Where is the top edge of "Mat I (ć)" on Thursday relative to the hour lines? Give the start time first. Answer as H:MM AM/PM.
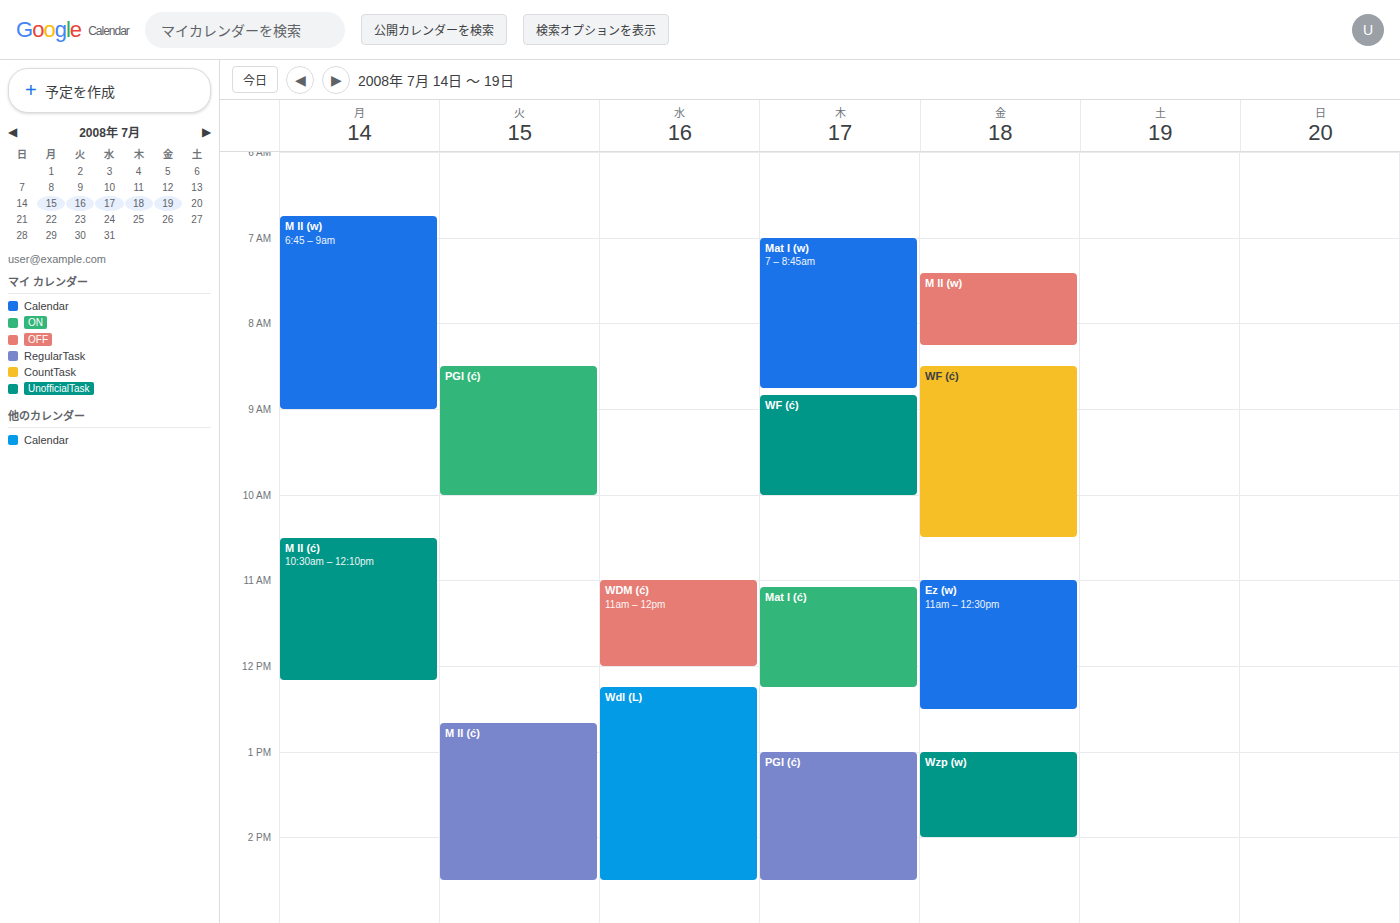
11:05 AM -- neither: 5 minutes below the 11 AM line and 55 minutes above the 12 PM line.